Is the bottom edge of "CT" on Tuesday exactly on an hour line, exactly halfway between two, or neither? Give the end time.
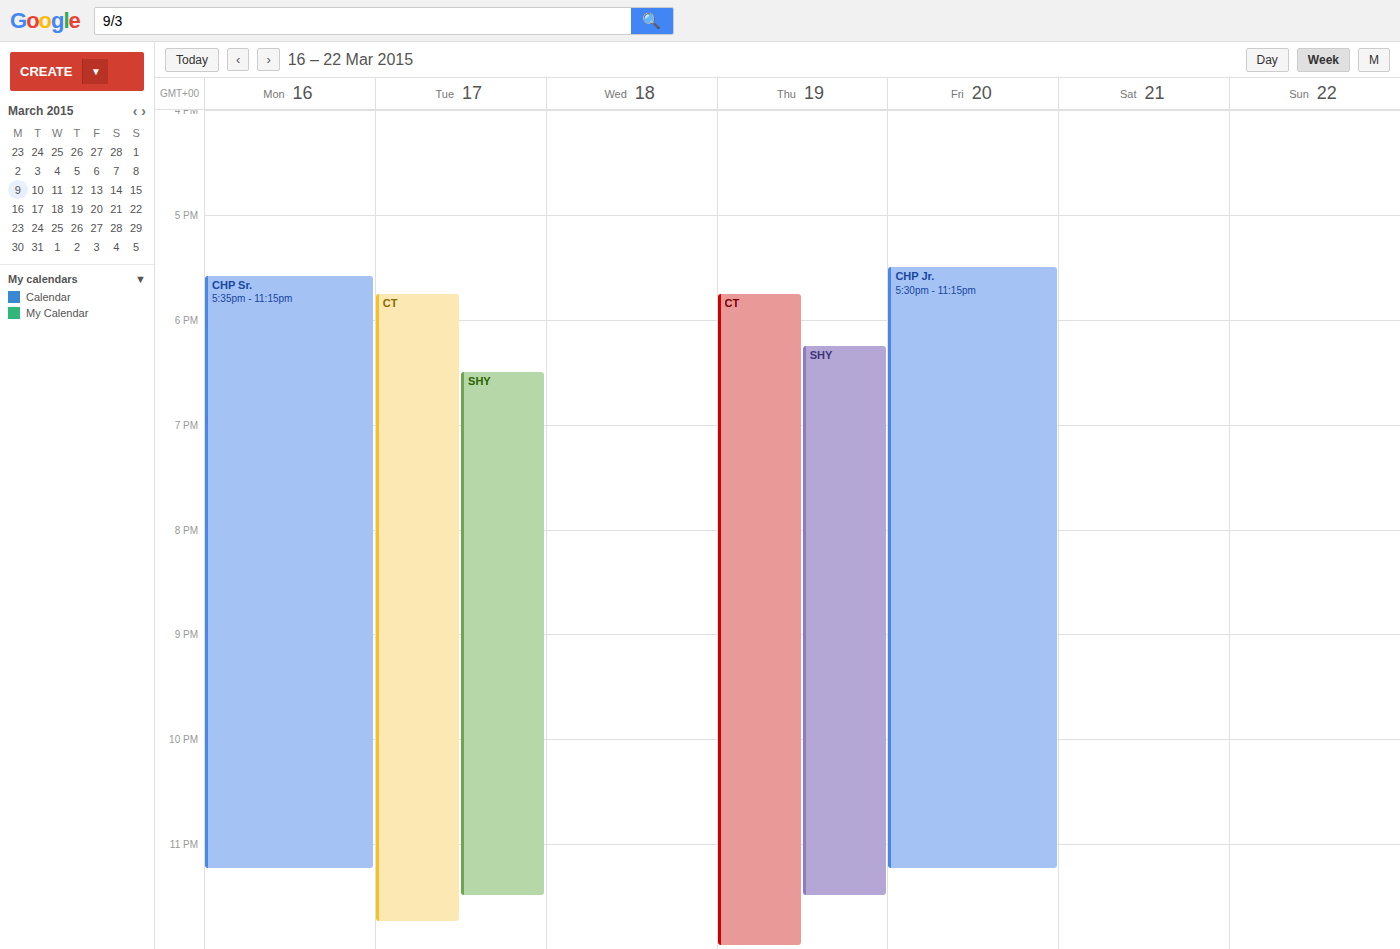
11:45 PM -- neither: three quarters of the way from the 11 PM line to the 12 AM line.